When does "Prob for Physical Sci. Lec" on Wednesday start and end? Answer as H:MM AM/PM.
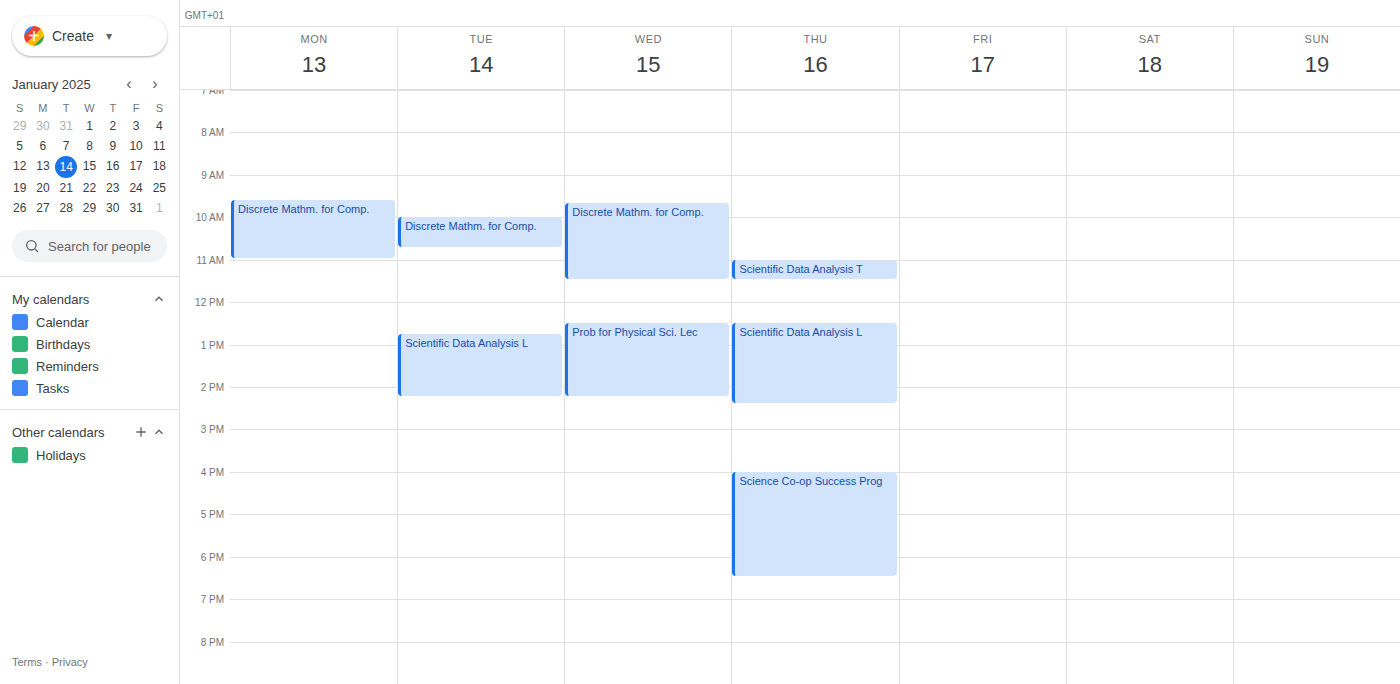
12:30 PM to 2:15 PM